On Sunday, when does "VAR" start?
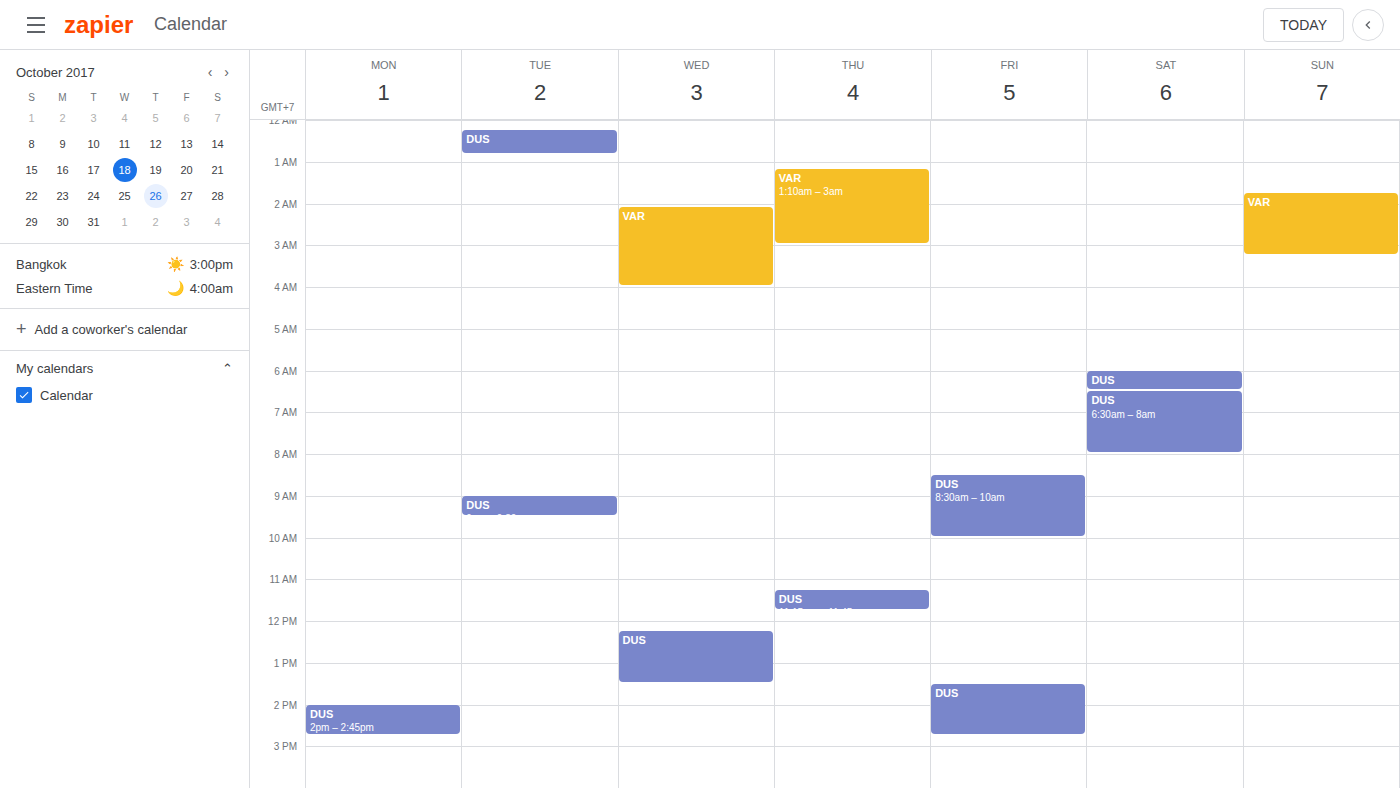
01:45